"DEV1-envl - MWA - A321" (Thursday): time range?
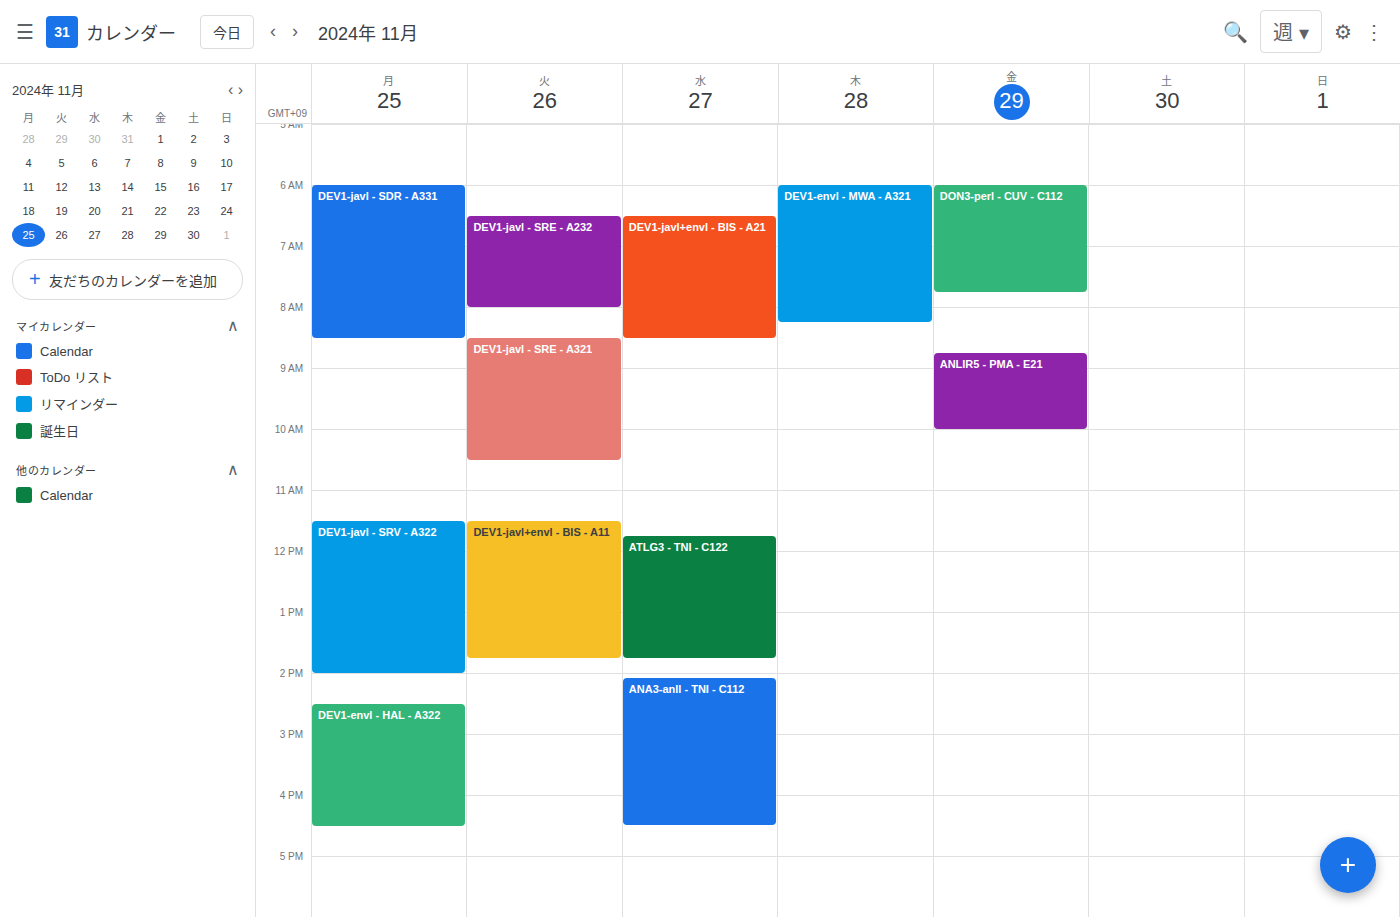
06:00 to 08:15